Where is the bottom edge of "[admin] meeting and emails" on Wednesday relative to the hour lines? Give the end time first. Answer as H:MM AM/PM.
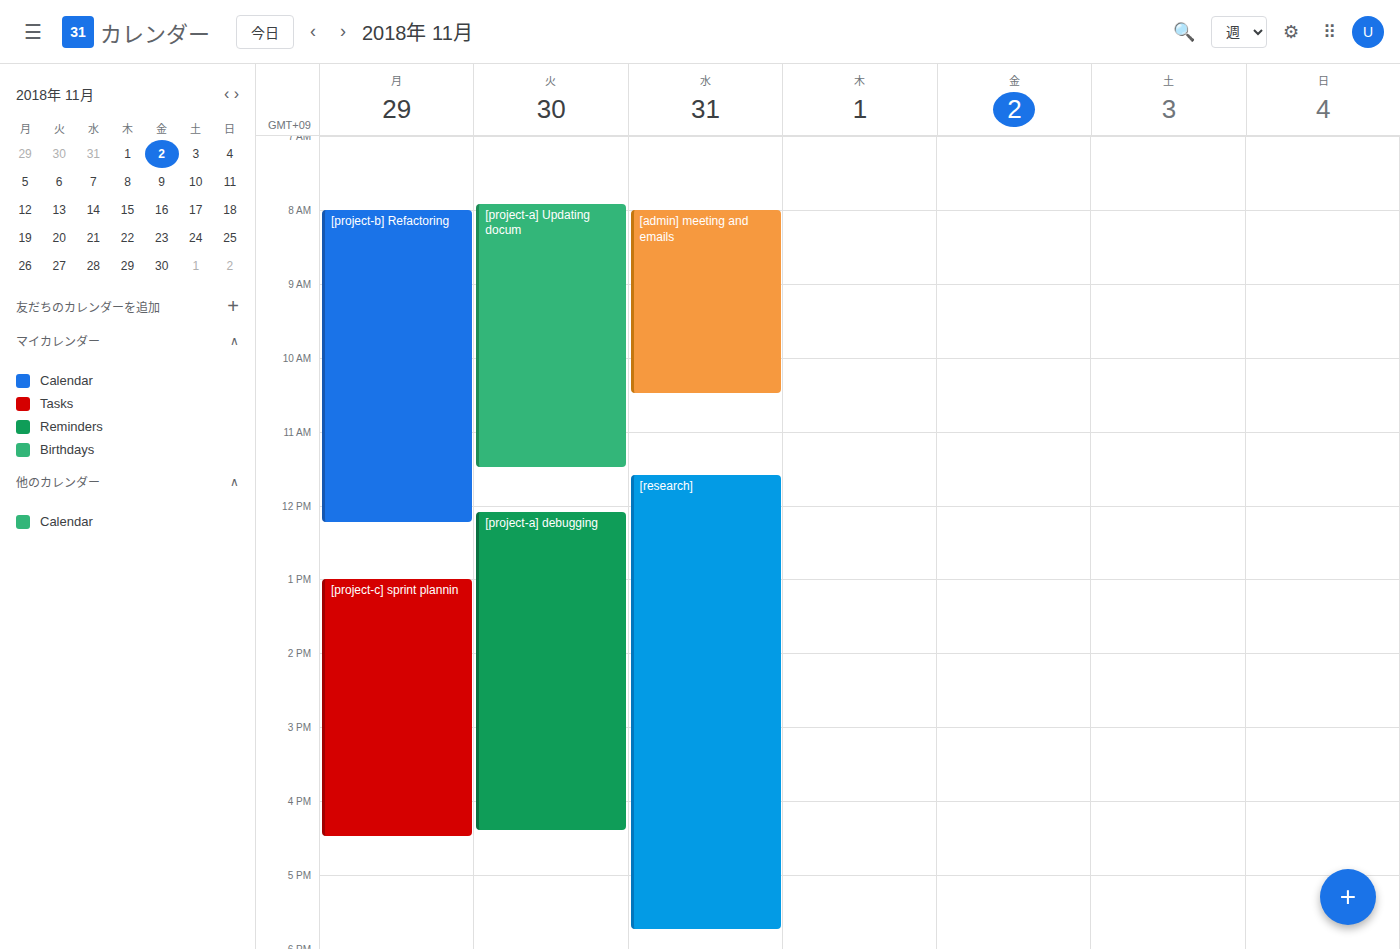
10:30 AM -- halfway between the 10 AM and 11 AM lines.